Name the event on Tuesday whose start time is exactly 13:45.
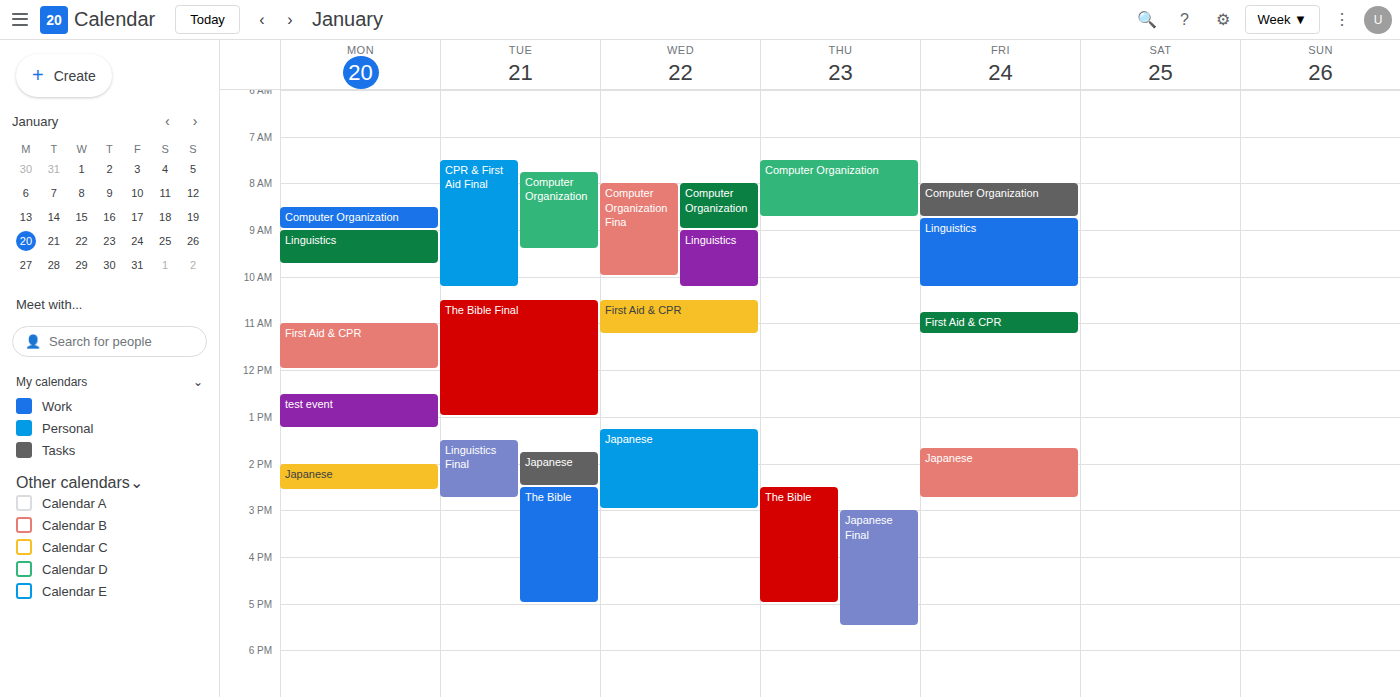
"Japanese"